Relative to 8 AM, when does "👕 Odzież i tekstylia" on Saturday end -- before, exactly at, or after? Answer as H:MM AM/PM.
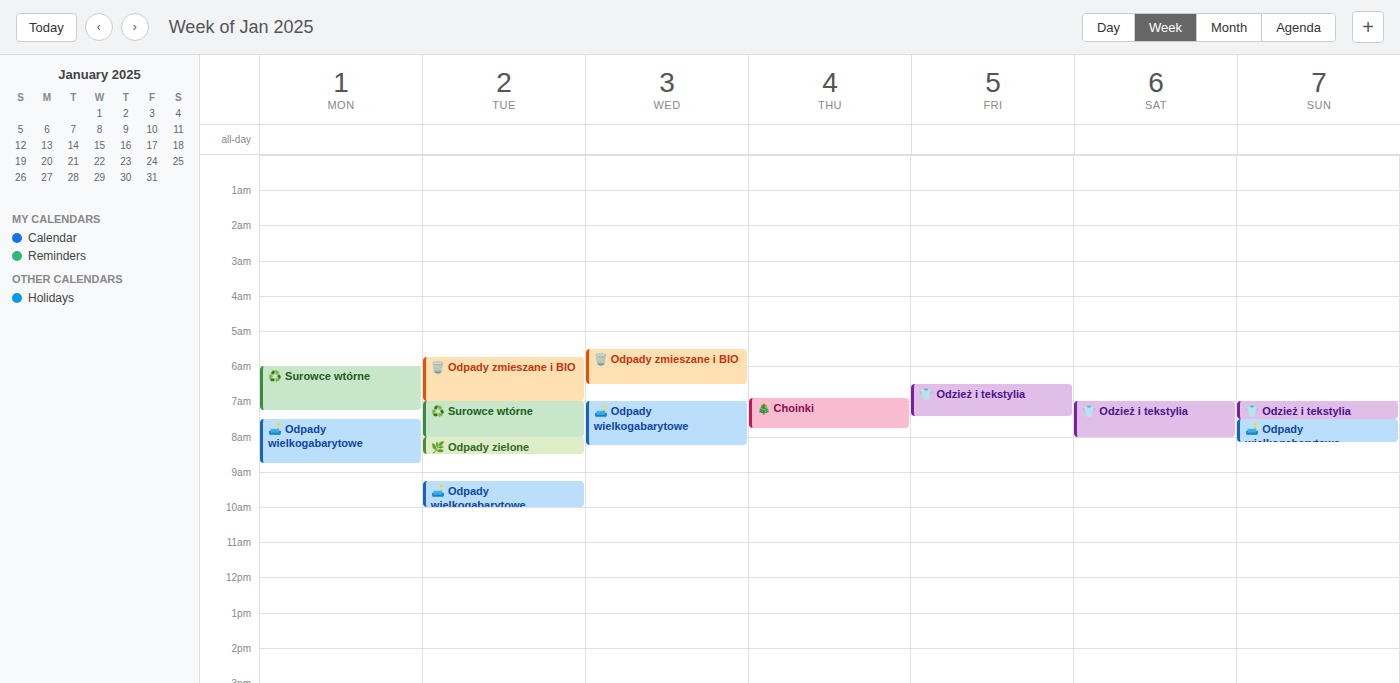
8:00 AM -- exactly at 8 AM, on the 8 AM line.